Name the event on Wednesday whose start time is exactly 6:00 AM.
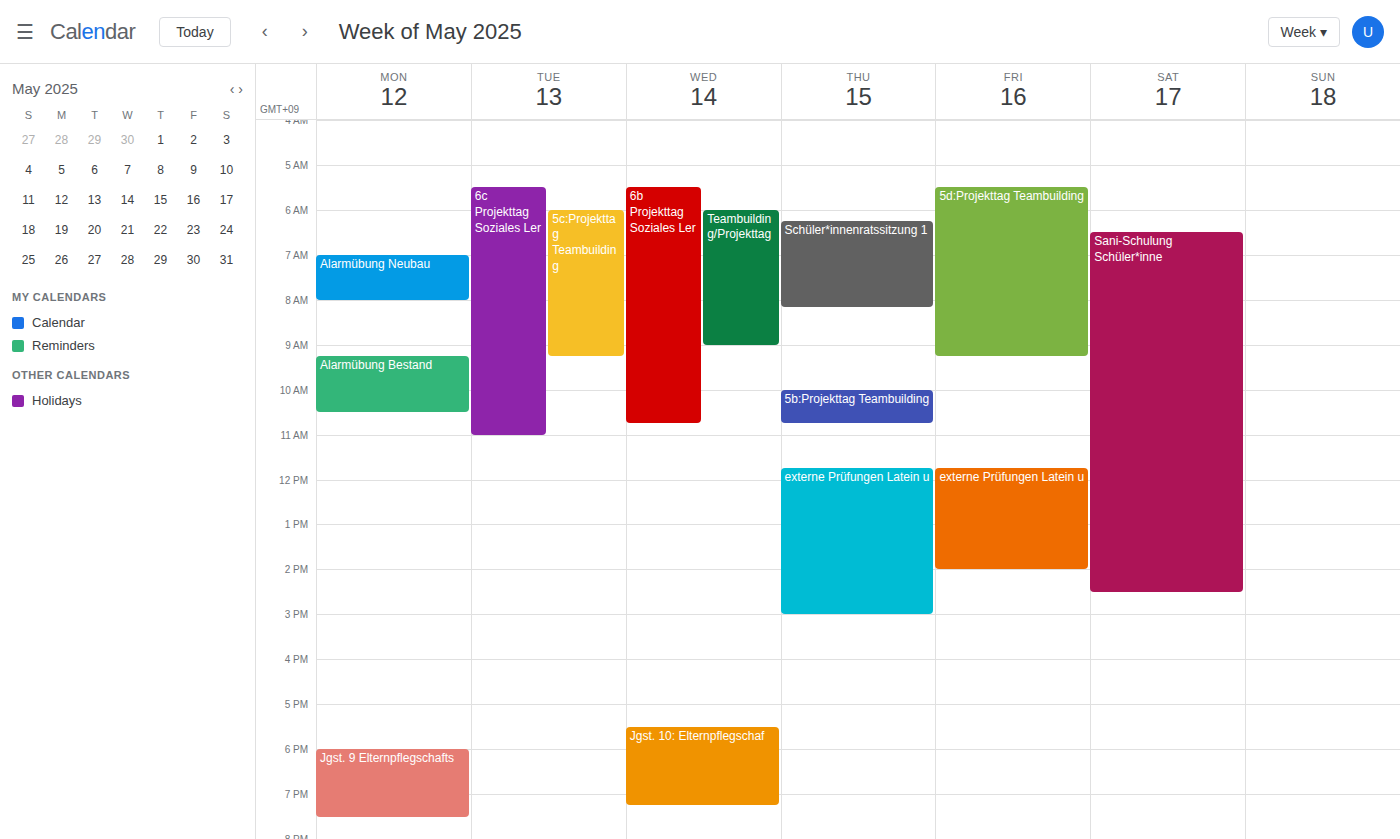
"Teambuilding/Projekttag"